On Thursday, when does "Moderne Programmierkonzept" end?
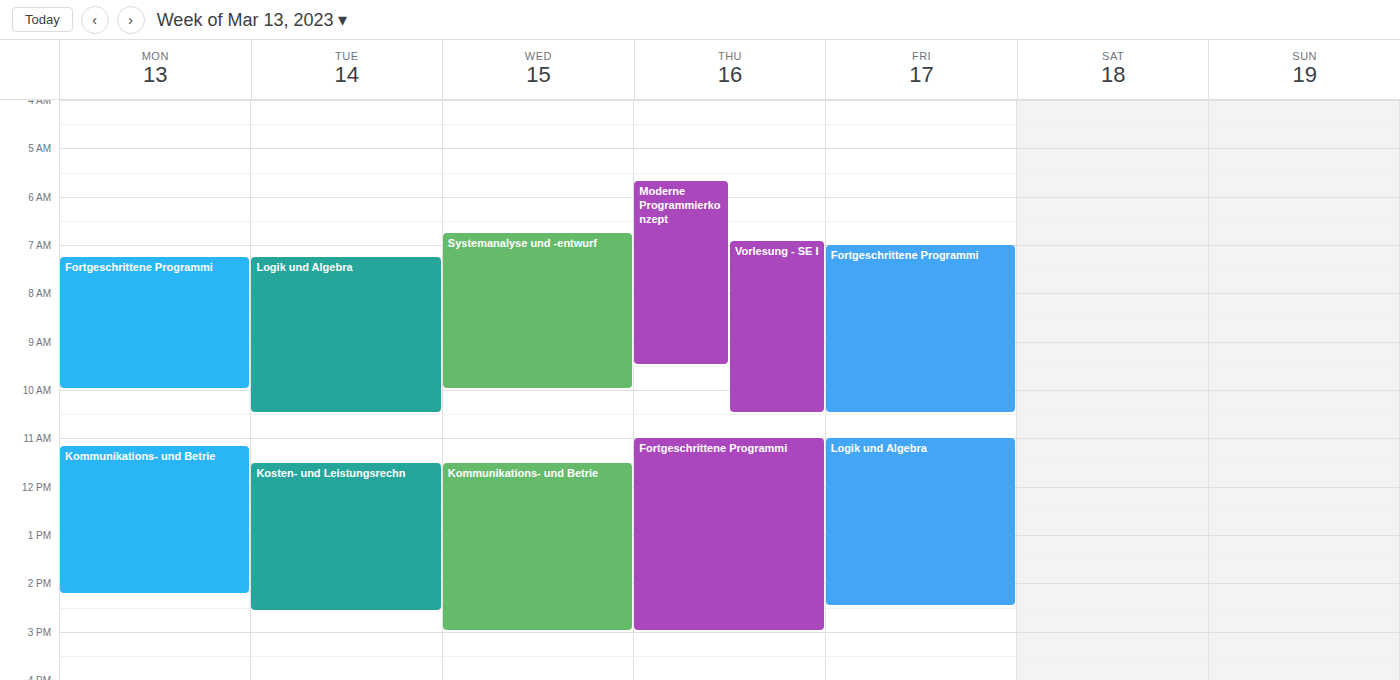
9:30 AM